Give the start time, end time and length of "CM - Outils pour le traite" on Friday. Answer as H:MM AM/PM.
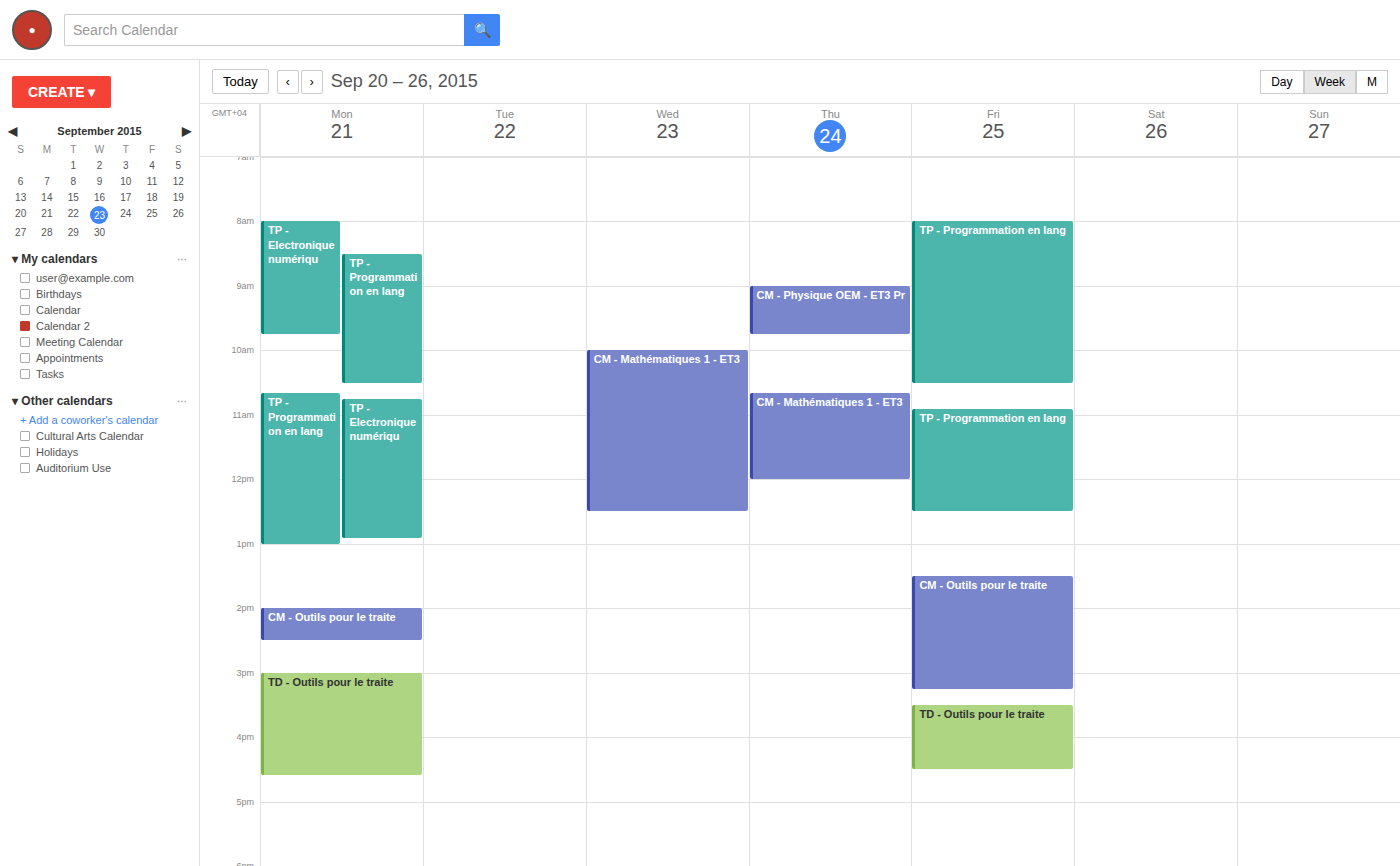
1:30 PM to 3:15 PM, 1 hour 45 minutes